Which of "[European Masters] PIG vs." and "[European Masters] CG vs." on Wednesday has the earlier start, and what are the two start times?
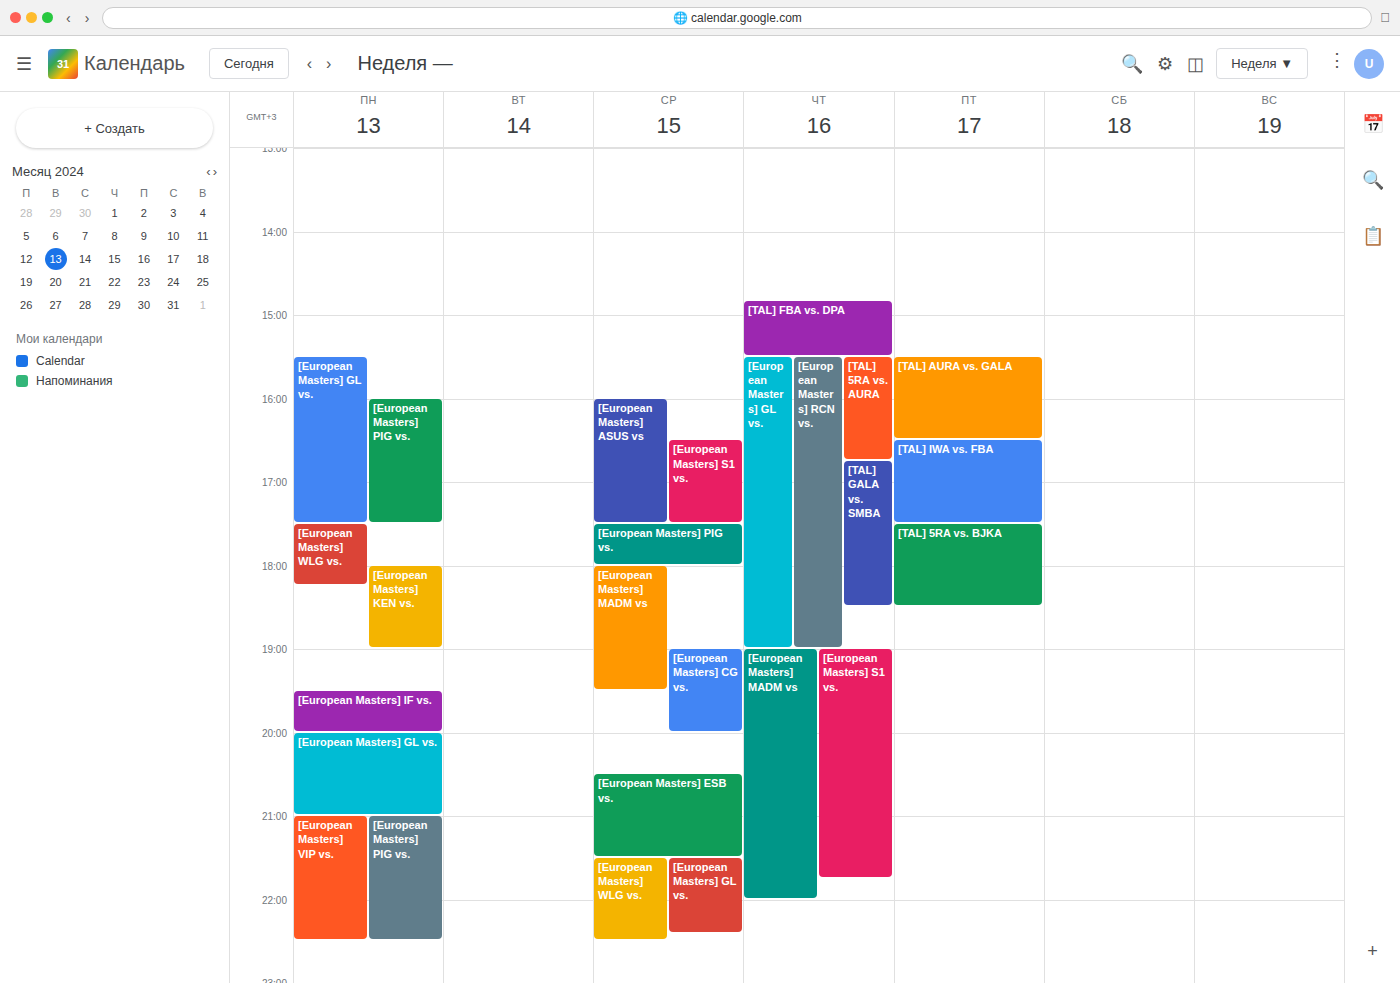
"[European Masters] PIG vs." 5:30 PM; "[European Masters] CG vs." 7:00 PM.